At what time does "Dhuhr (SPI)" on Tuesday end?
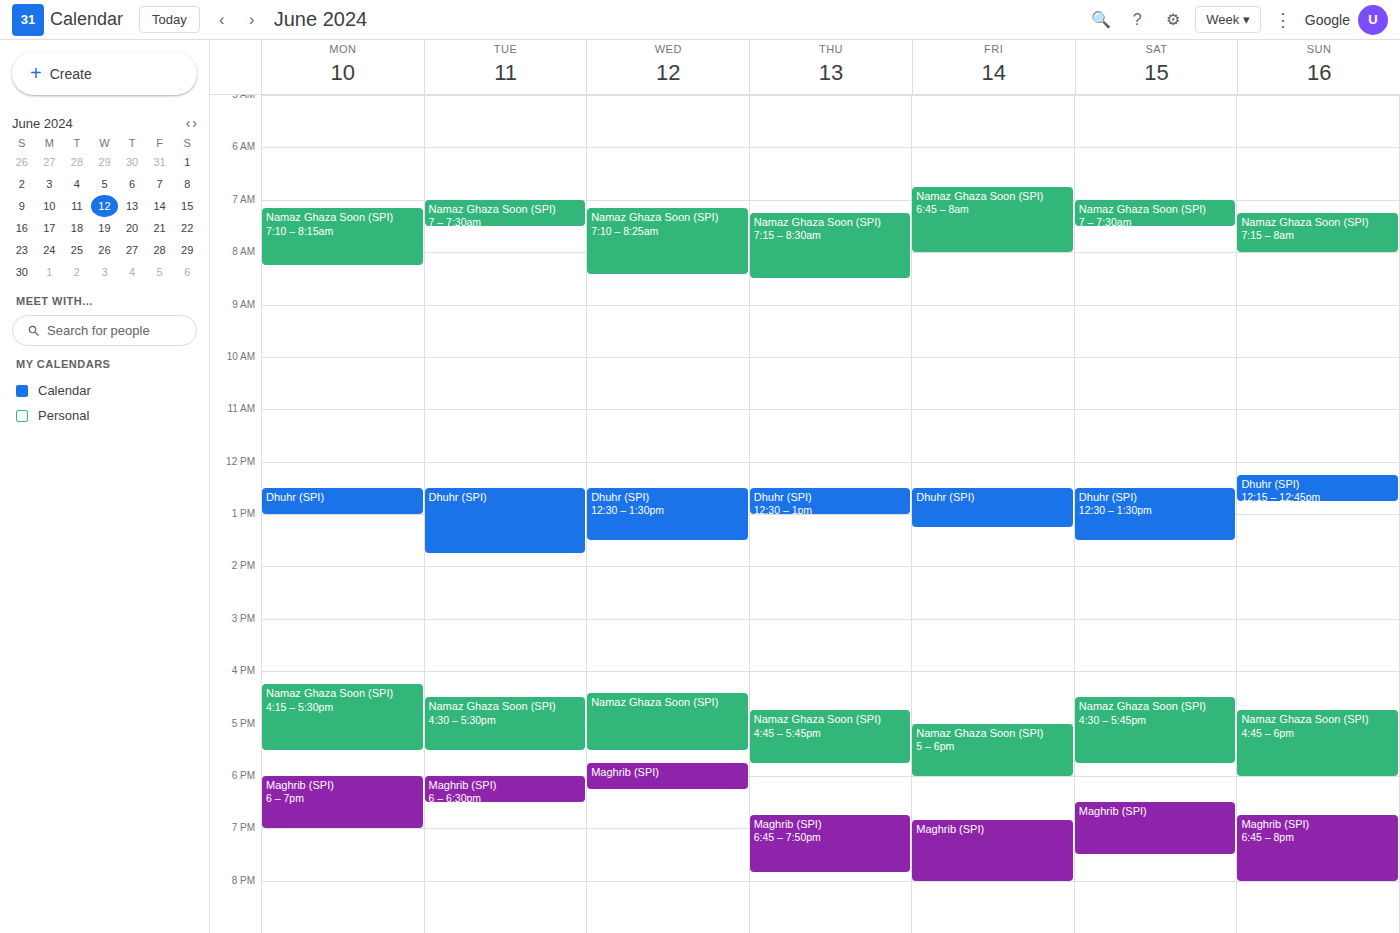
1:45 PM